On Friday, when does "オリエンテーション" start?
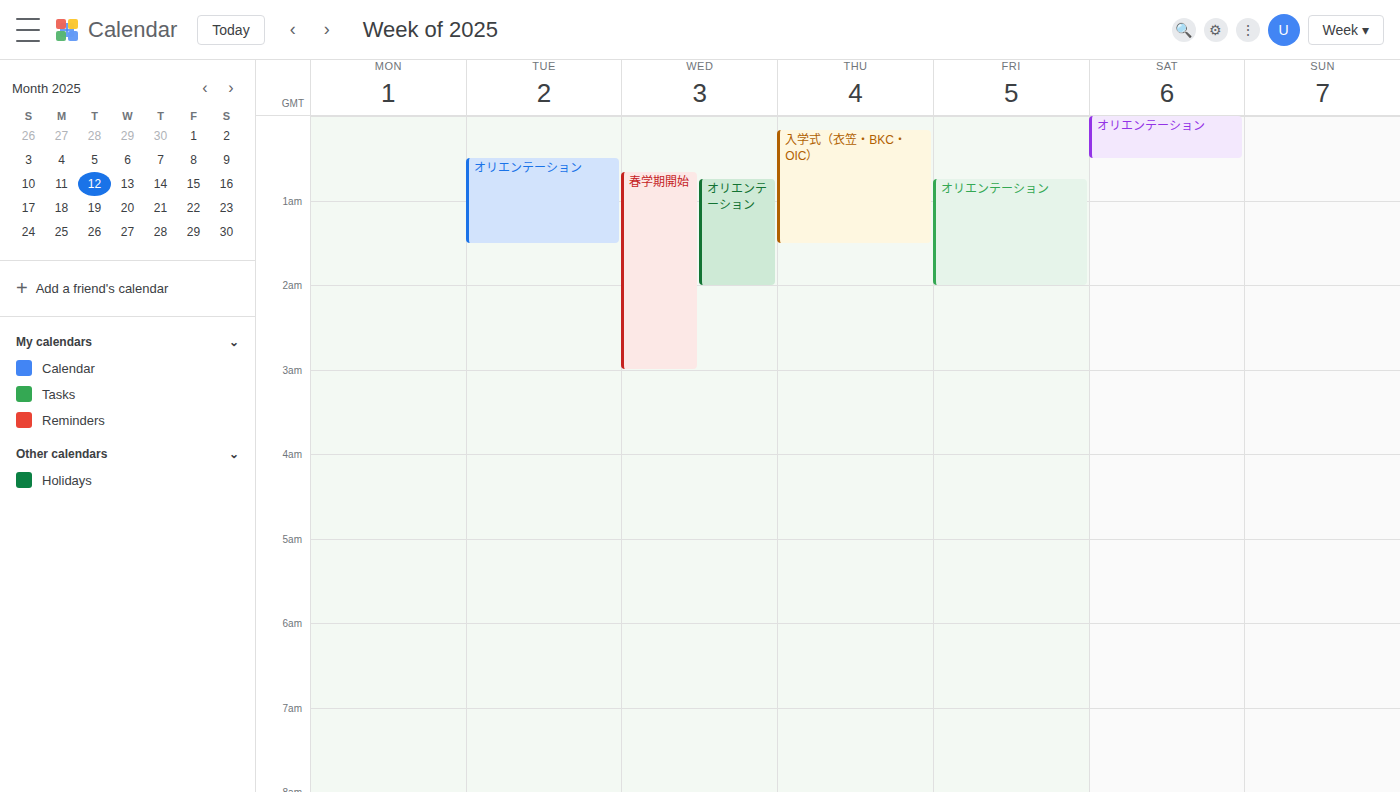
12:45 AM